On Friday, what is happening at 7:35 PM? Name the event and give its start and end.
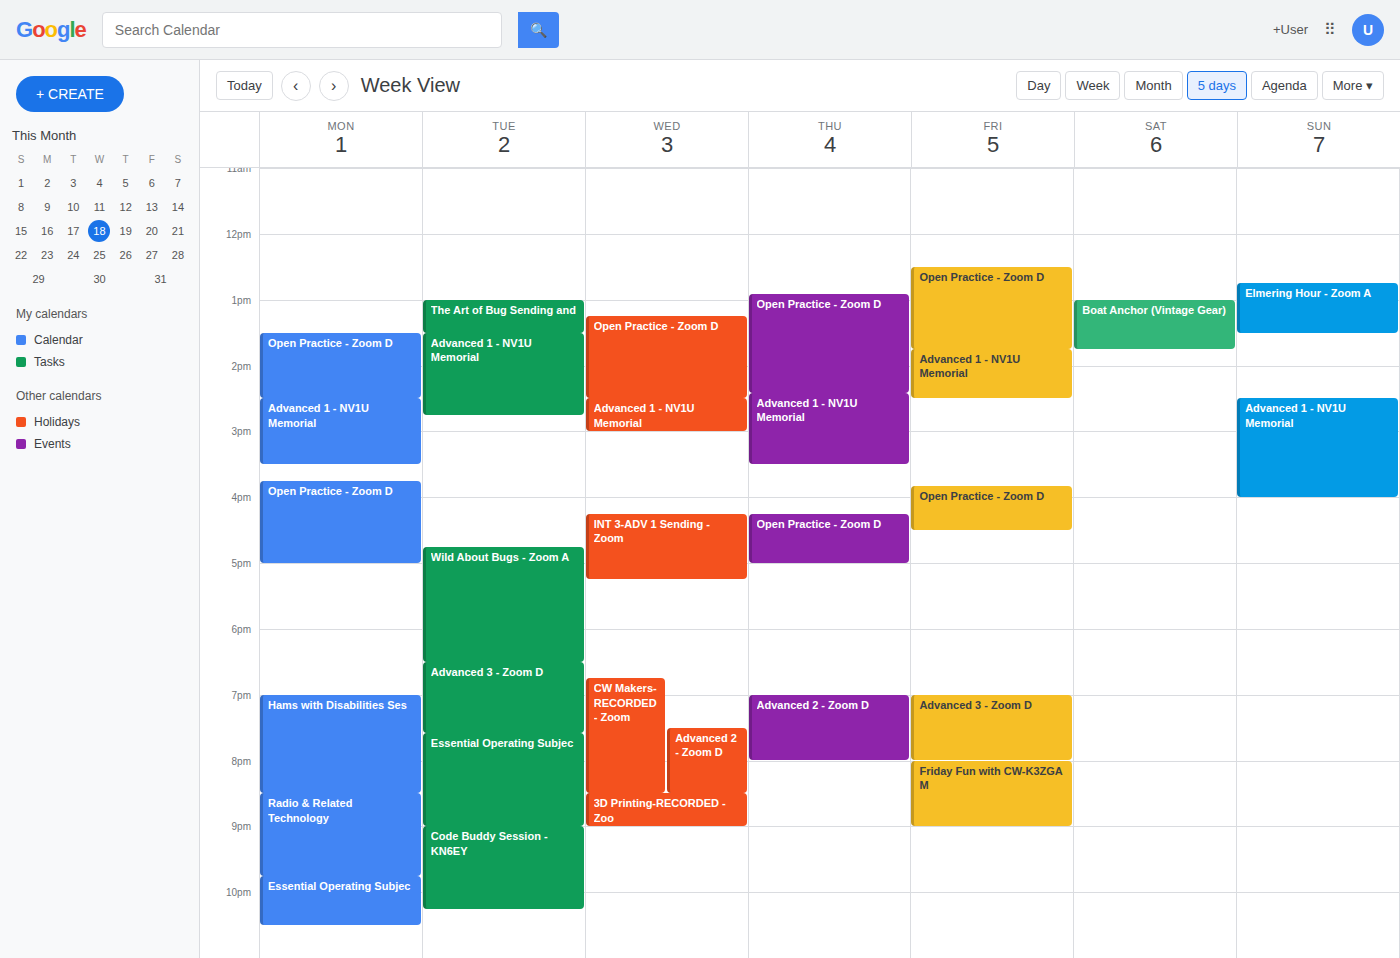
"Advanced 3 - Zoom D", 7:00 PM to 8:00 PM